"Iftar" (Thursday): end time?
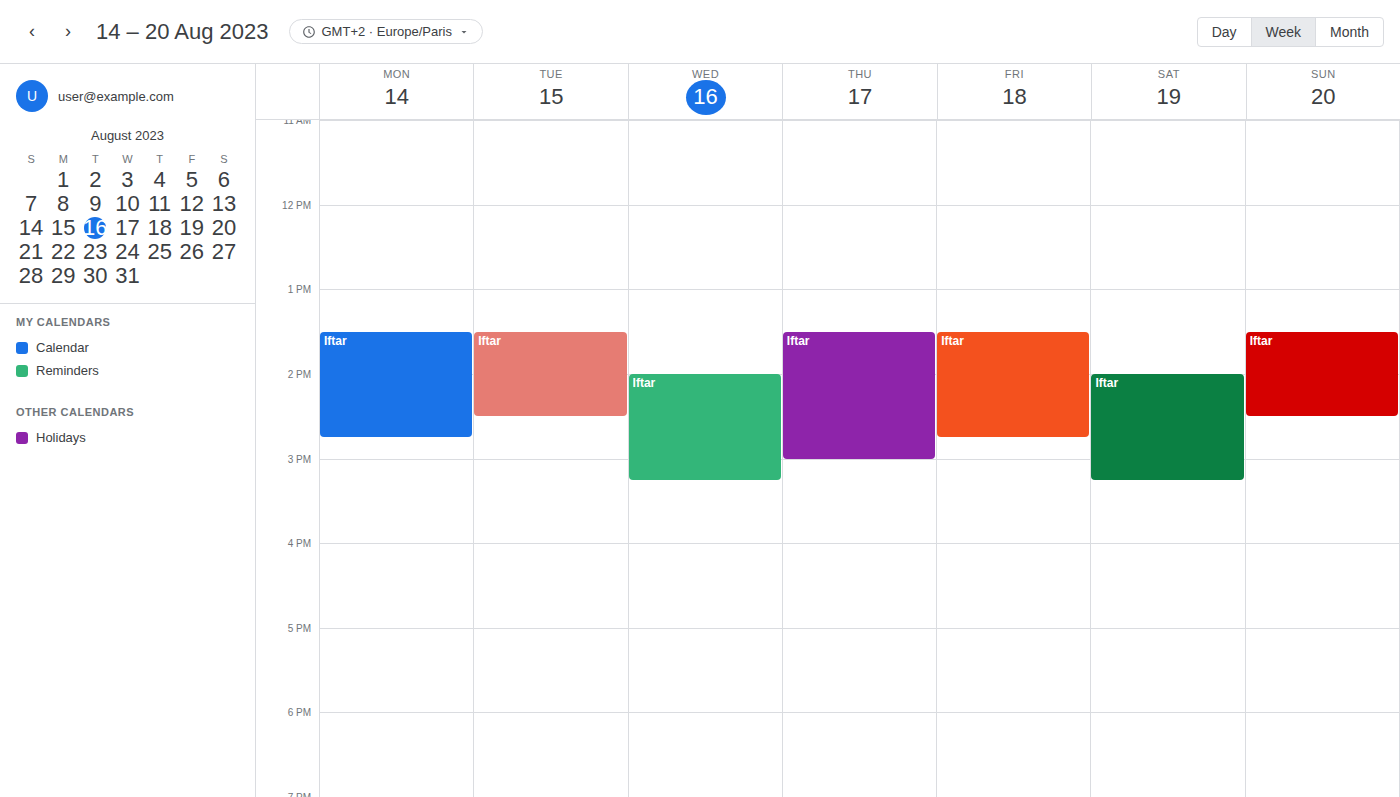
3:00 PM